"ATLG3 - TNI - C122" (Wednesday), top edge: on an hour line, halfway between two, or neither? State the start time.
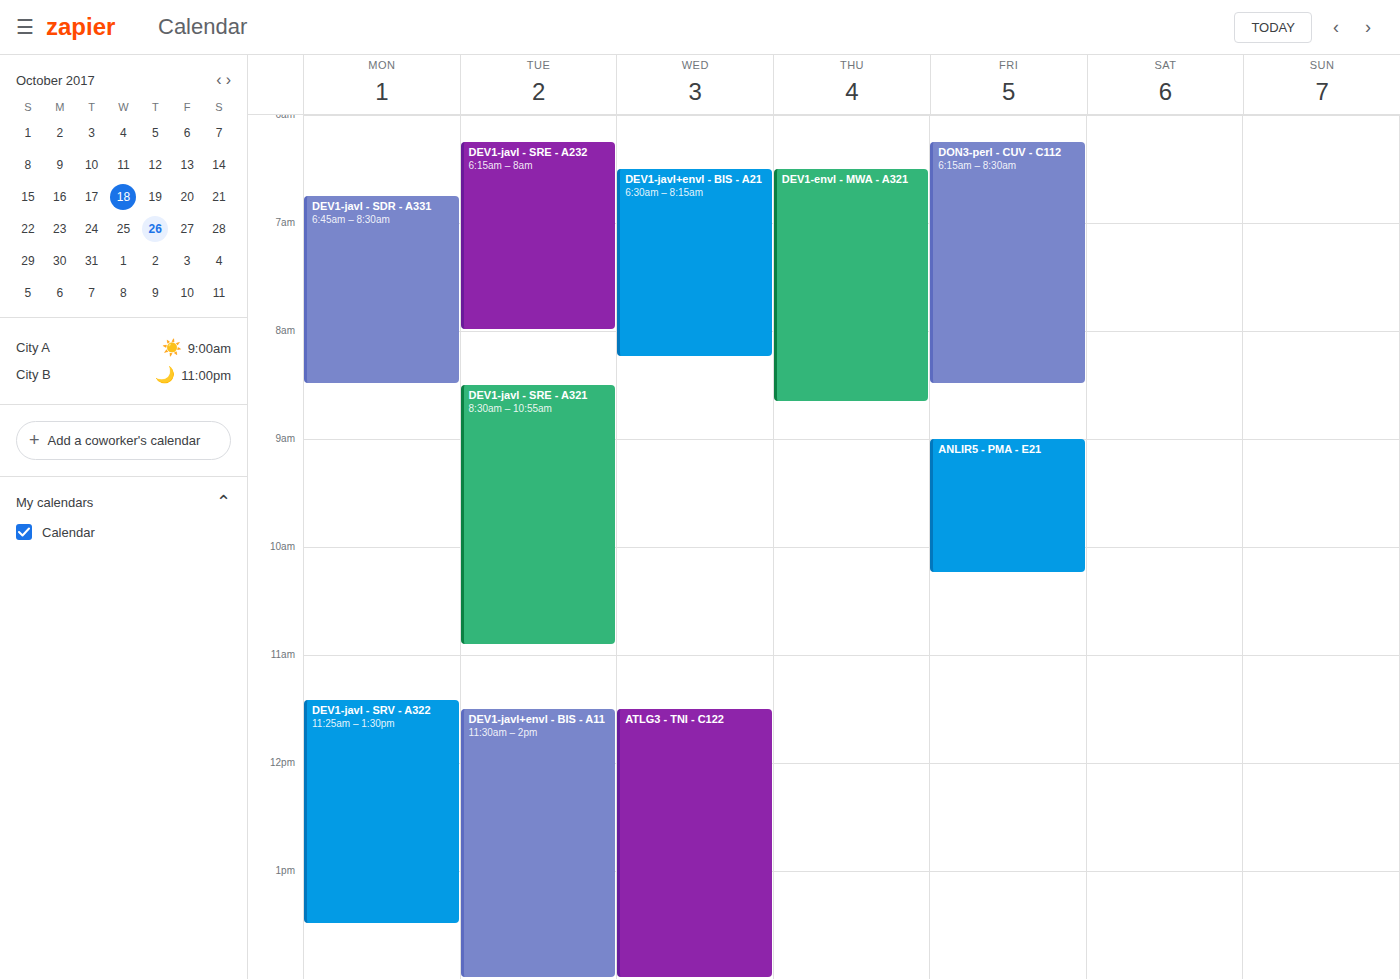
11:30 AM -- halfway between the 11 AM and 12 PM lines.